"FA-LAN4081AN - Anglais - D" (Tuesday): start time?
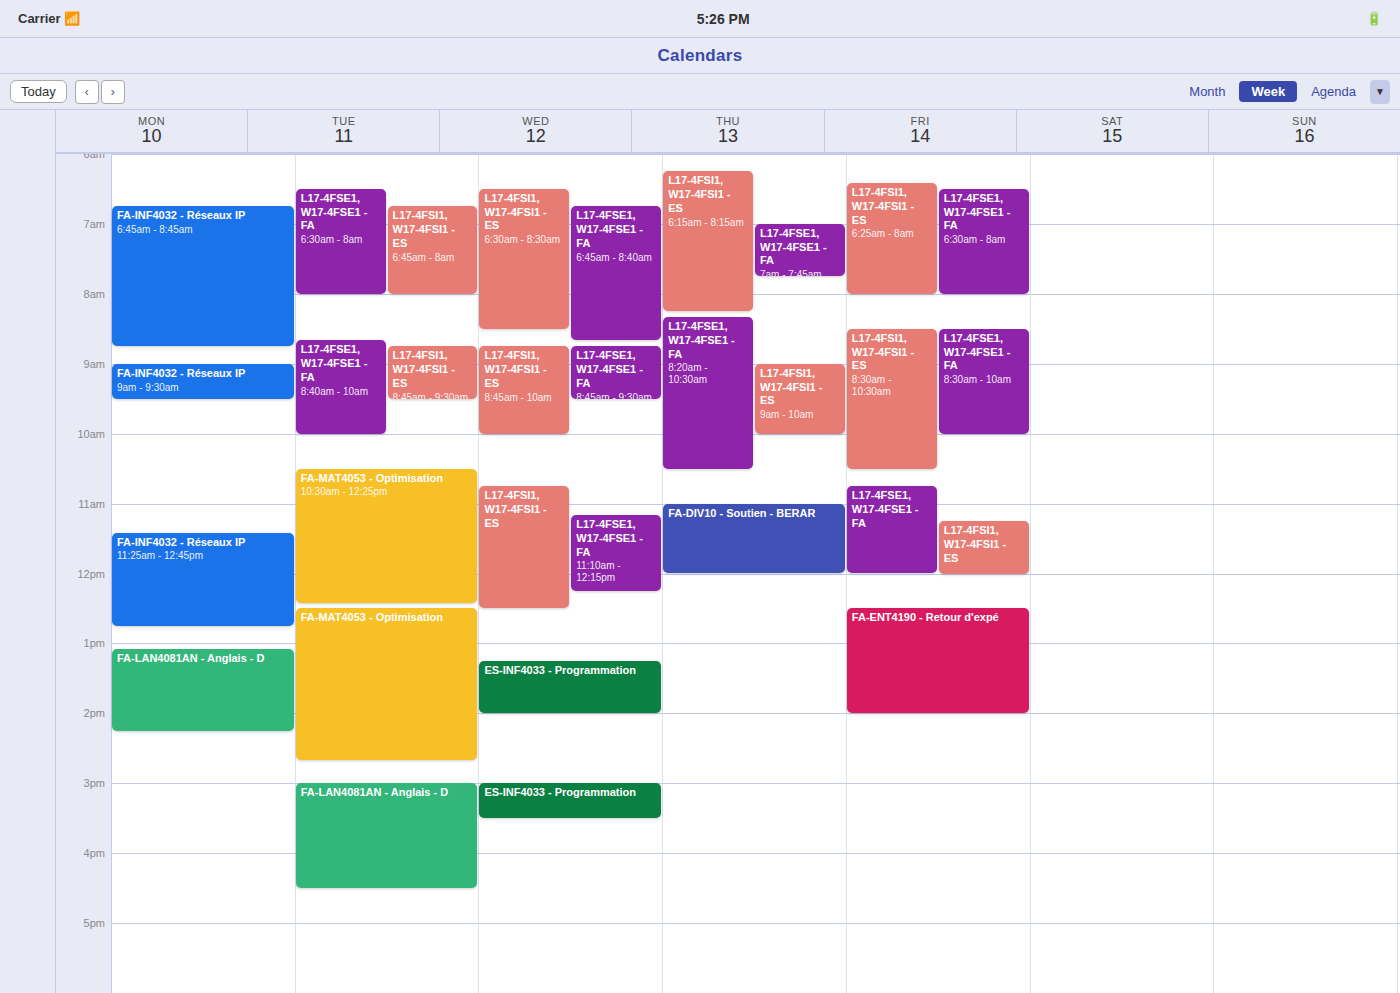
3:00 PM